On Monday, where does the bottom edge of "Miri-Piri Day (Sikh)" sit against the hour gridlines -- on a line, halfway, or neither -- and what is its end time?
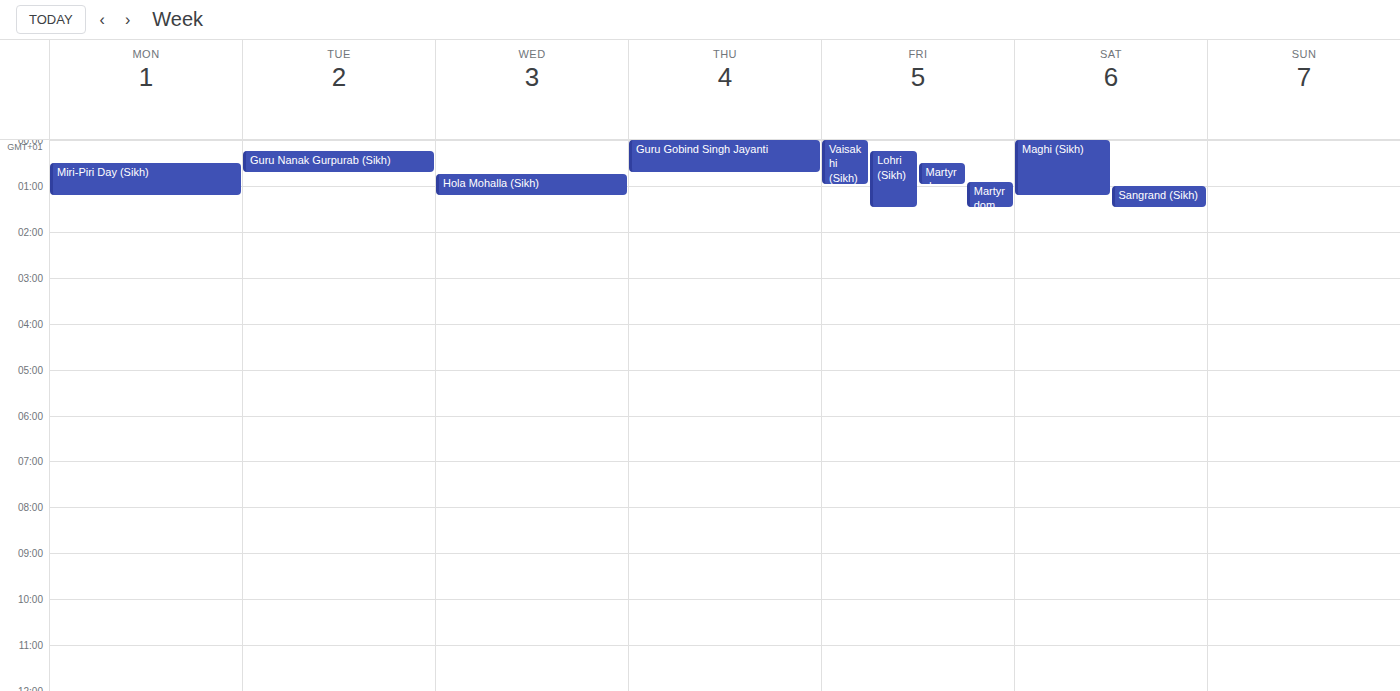
1:15 AM -- neither: a quarter of the way from the 1 AM line to the 2 AM line.